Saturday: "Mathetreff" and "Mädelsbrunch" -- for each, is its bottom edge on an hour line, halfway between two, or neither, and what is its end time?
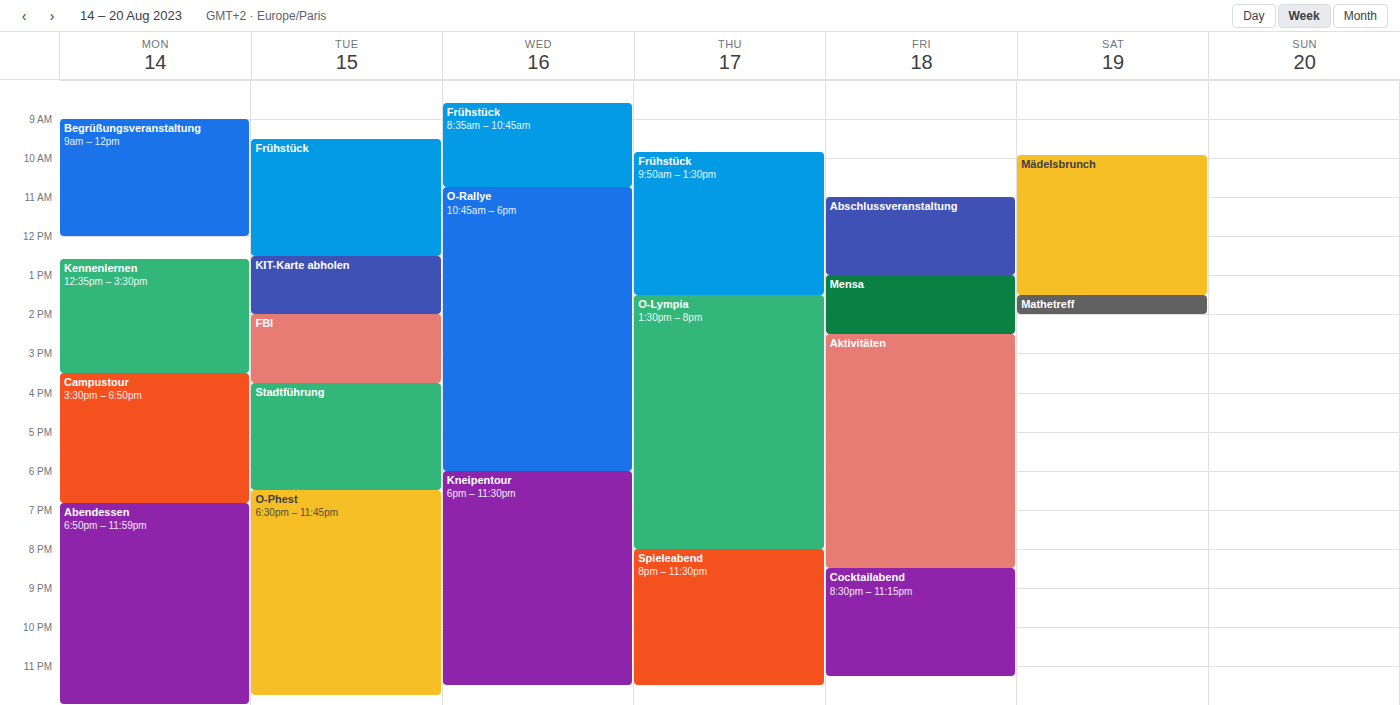
"Mathetreff": 2:00 PM, exactly on the 2 PM line. "Mädelsbrunch": 1:30 PM, halfway between the 1 PM and 2 PM lines.